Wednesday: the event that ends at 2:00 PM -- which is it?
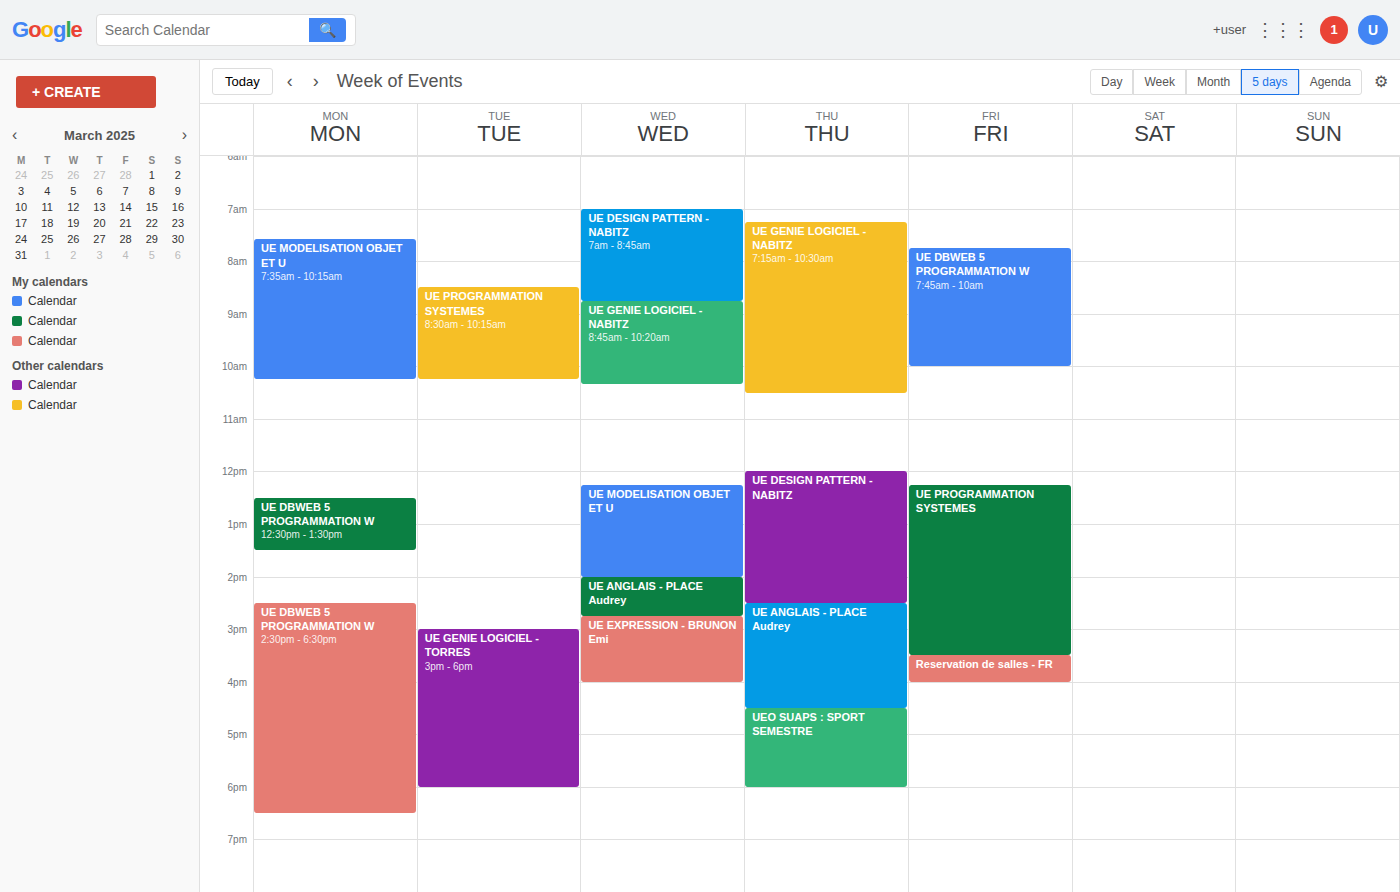
"UE MODELISATION OBJET ET U"